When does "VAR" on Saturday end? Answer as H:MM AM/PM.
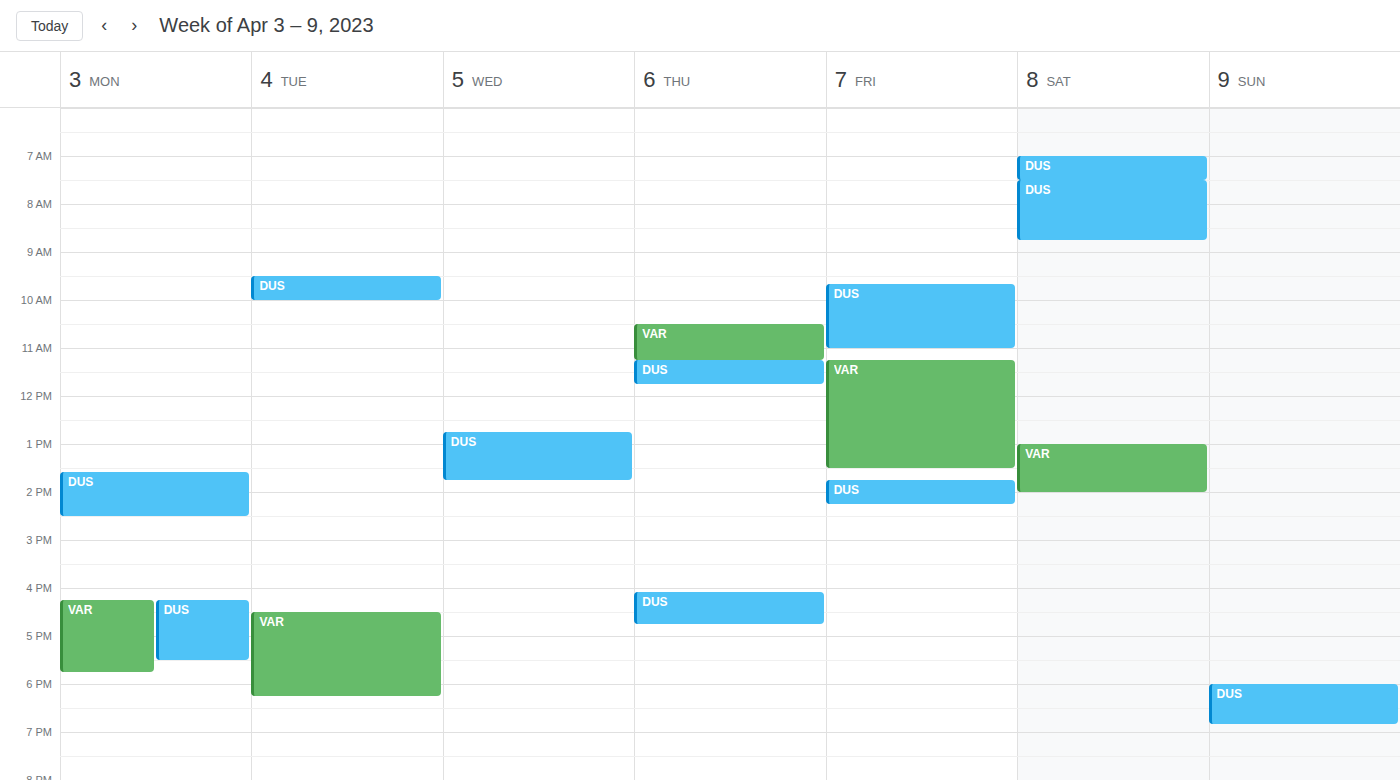
2:00 PM